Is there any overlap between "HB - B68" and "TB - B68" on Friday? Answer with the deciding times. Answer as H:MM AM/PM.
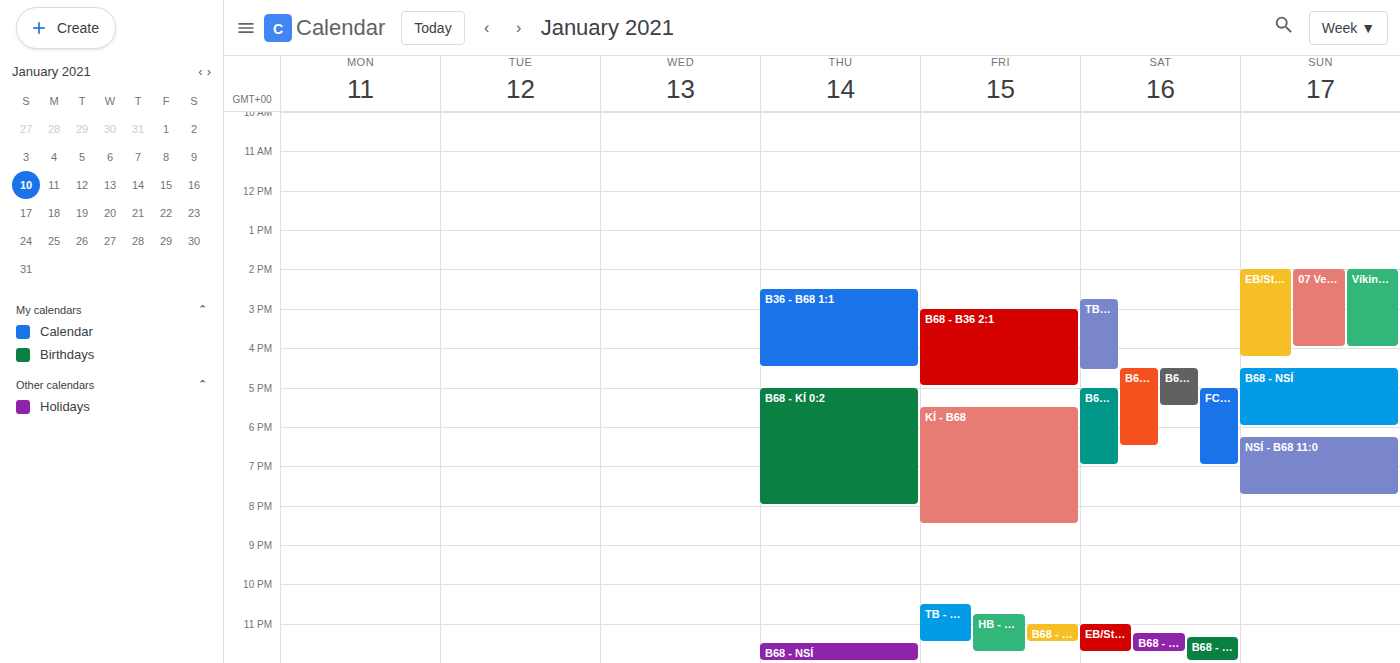
"HB - B68" starts at 10:45 PM, before "TB - B68" ends at 11:30 PM -- they overlap.